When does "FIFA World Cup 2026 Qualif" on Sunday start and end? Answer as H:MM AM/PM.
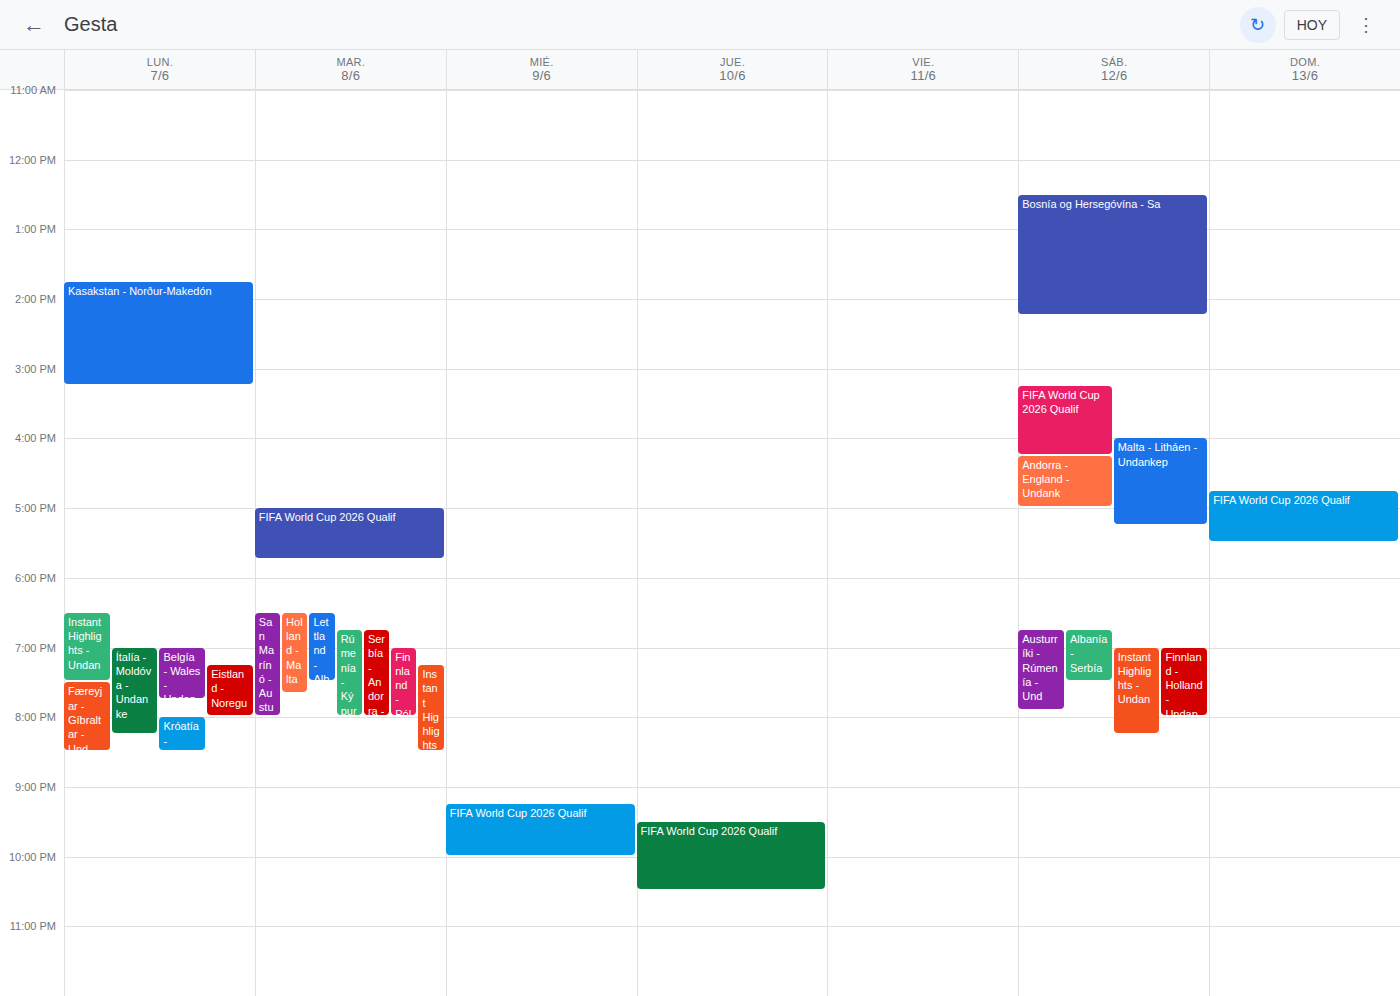
4:45 PM to 5:30 PM